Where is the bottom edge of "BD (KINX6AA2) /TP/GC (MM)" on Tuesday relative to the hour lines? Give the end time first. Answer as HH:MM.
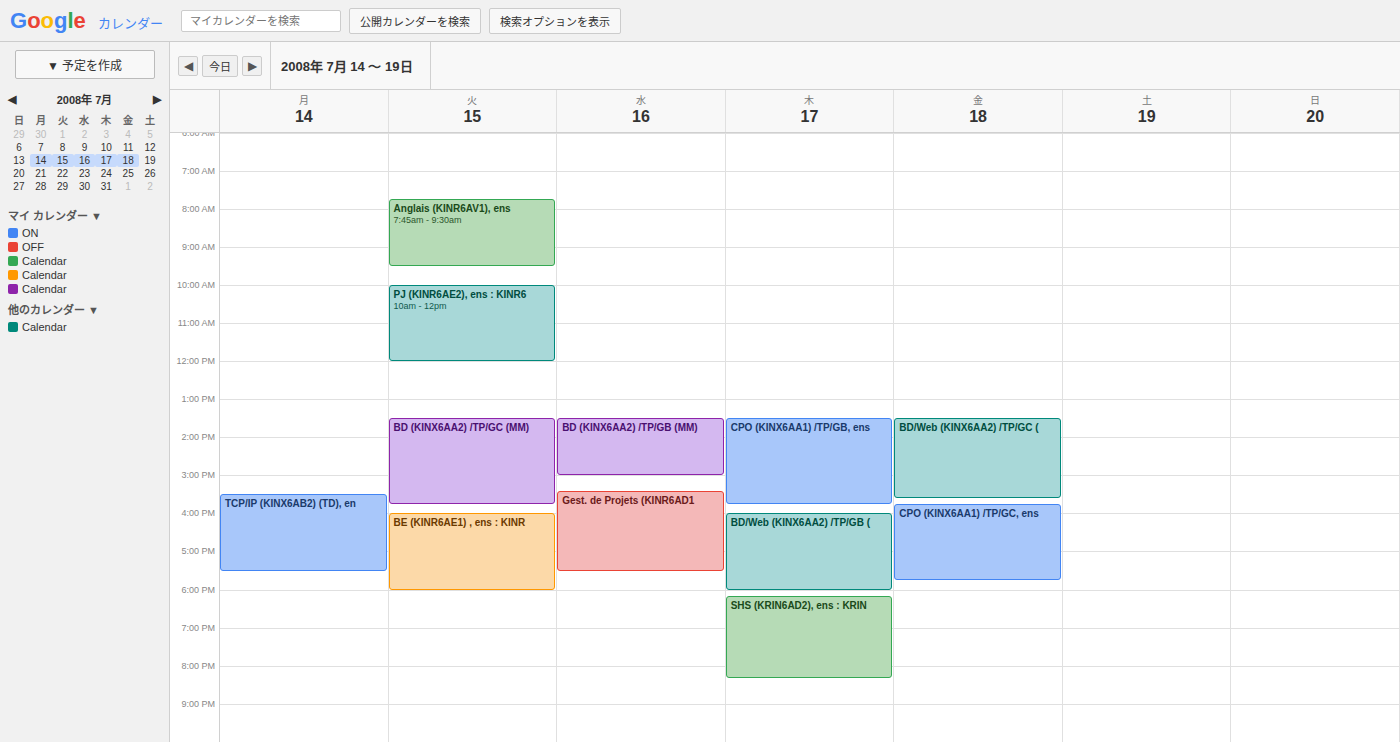
15:45 -- neither: three quarters of the way from the 15:00 line to the 16:00 line.